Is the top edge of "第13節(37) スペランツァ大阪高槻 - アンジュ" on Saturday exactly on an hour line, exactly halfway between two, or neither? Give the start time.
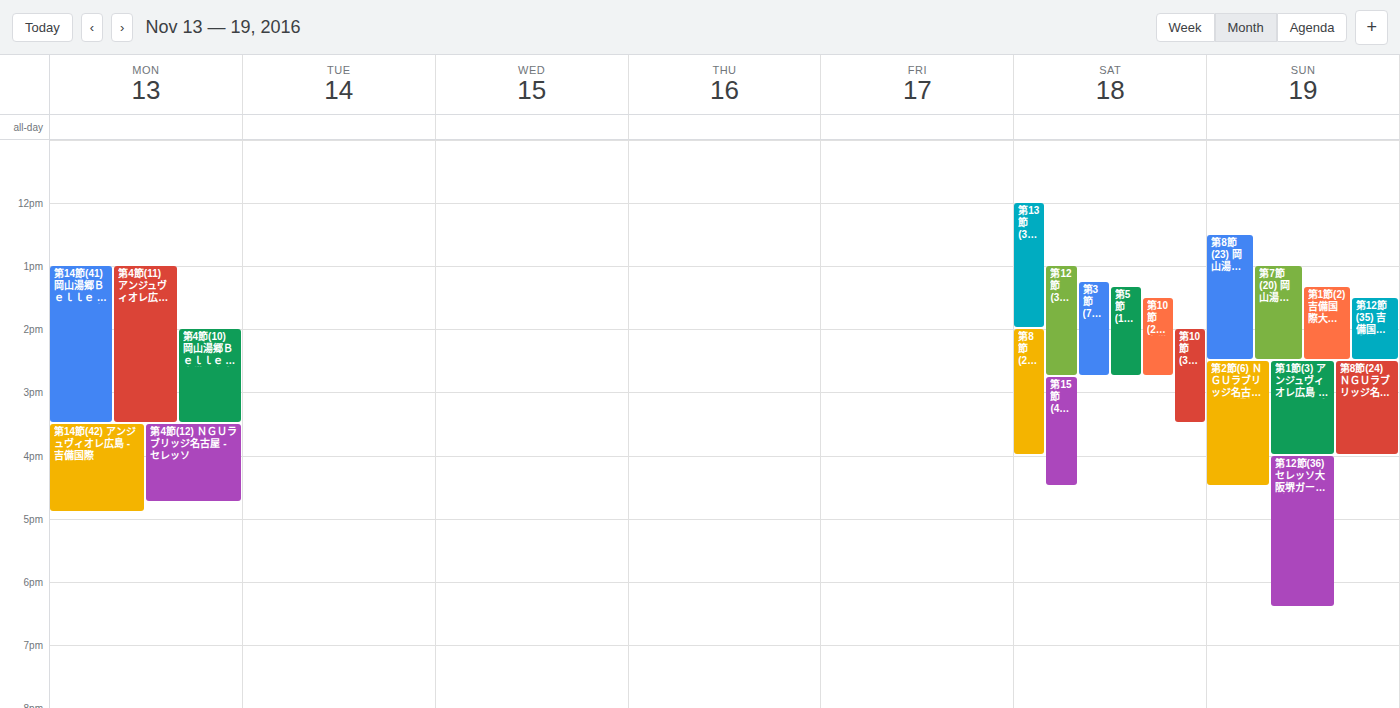
12:00 PM -- exactly on the 12 PM line.